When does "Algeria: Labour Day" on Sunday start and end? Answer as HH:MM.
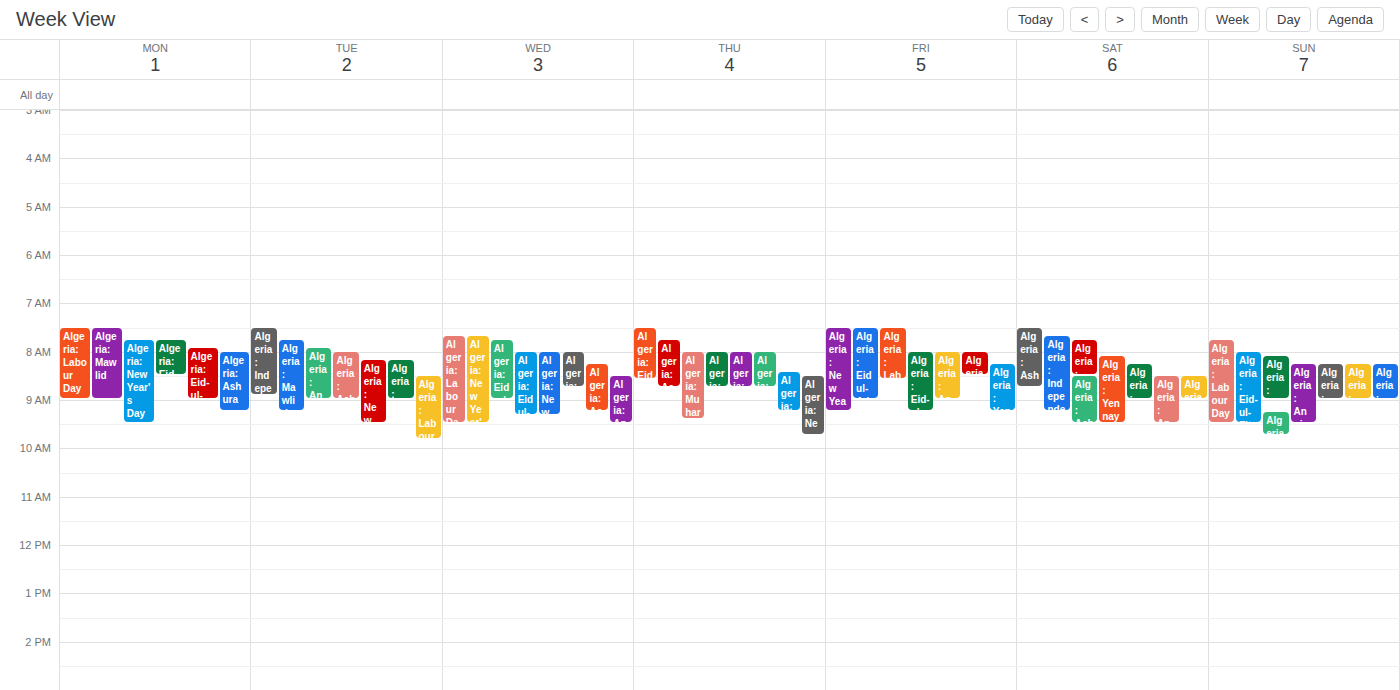
07:45 to 09:30